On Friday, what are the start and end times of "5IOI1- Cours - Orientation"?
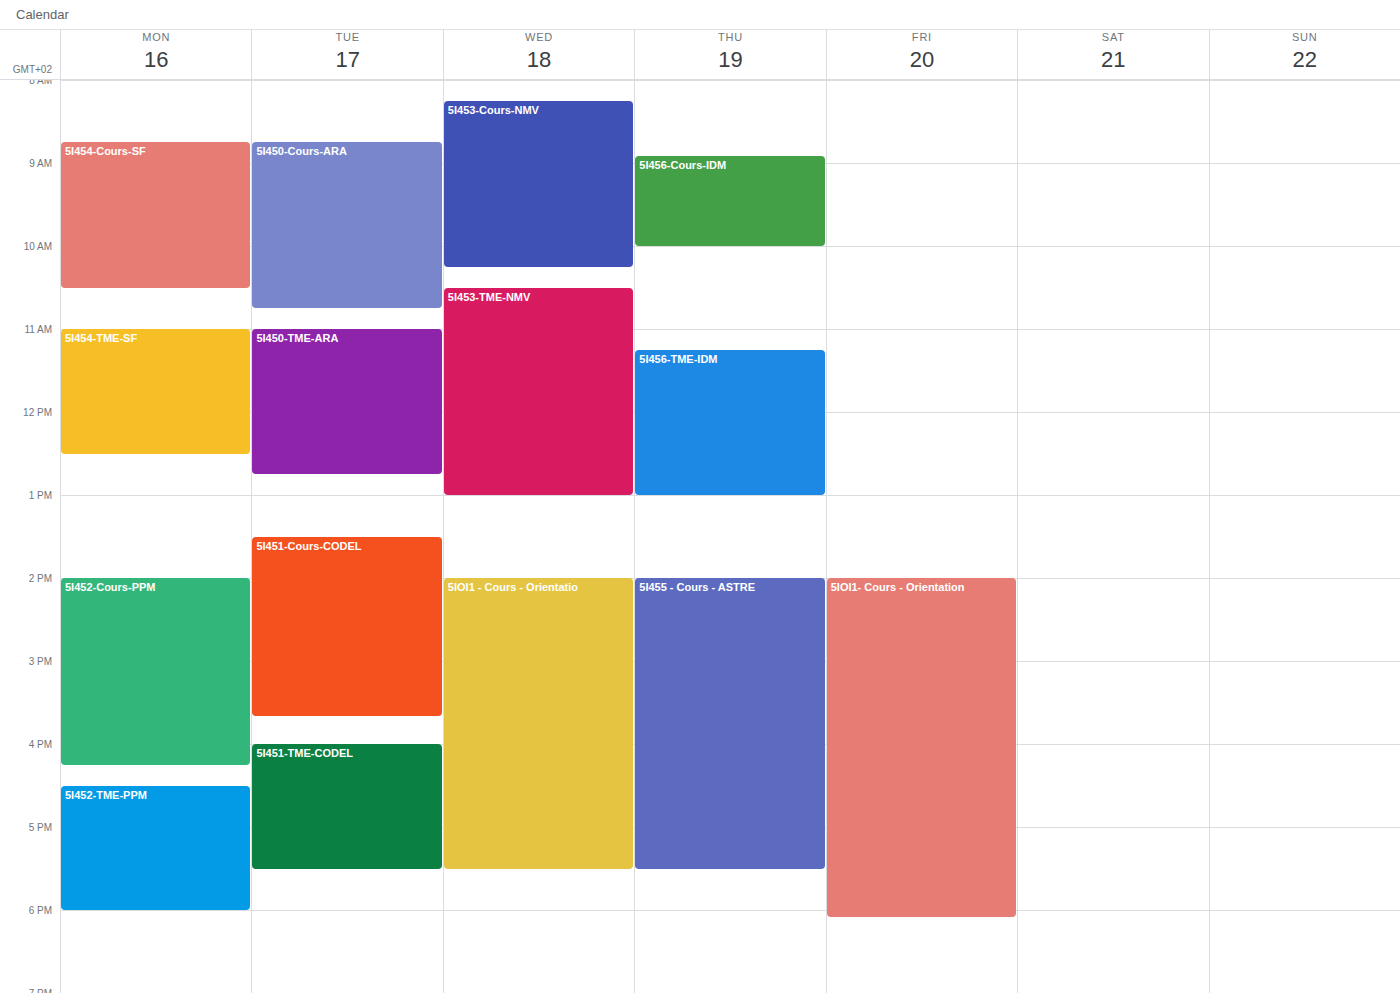
2:00 PM to 6:05 PM